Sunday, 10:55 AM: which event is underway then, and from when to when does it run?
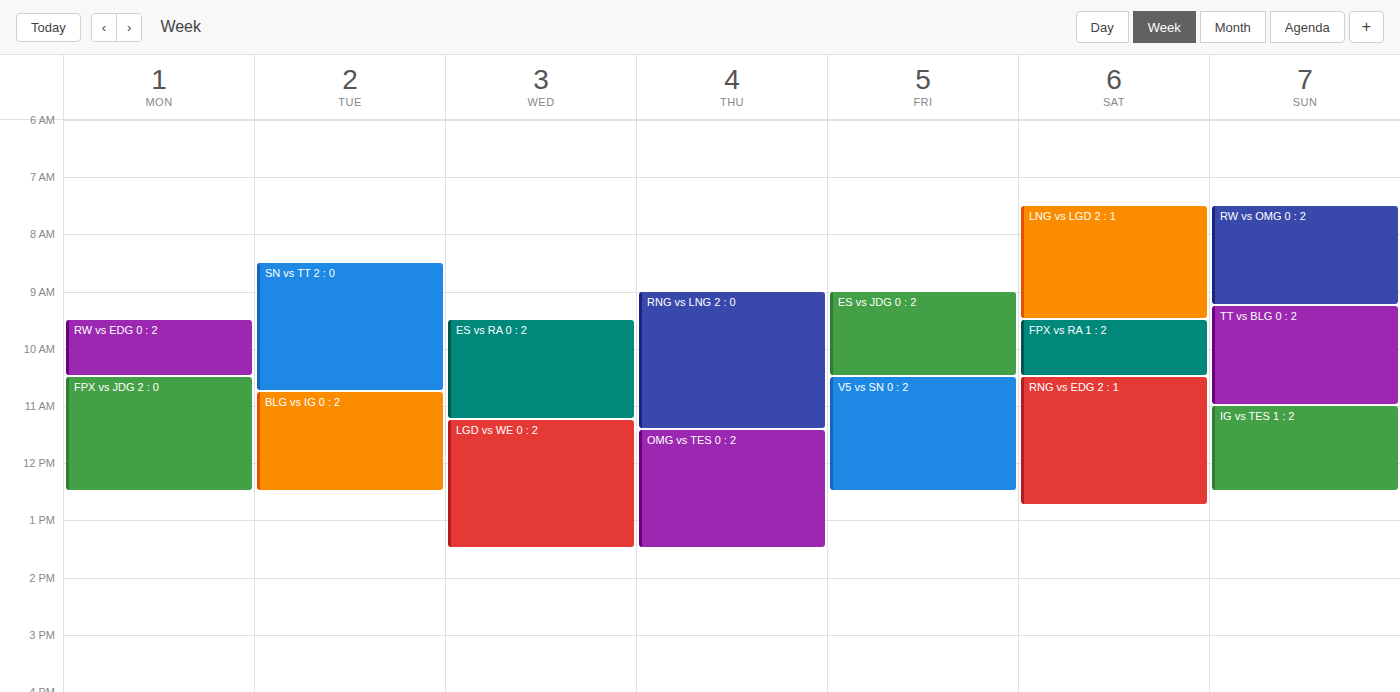
"TT vs BLG 0 : 2", 9:15 AM to 11:00 AM